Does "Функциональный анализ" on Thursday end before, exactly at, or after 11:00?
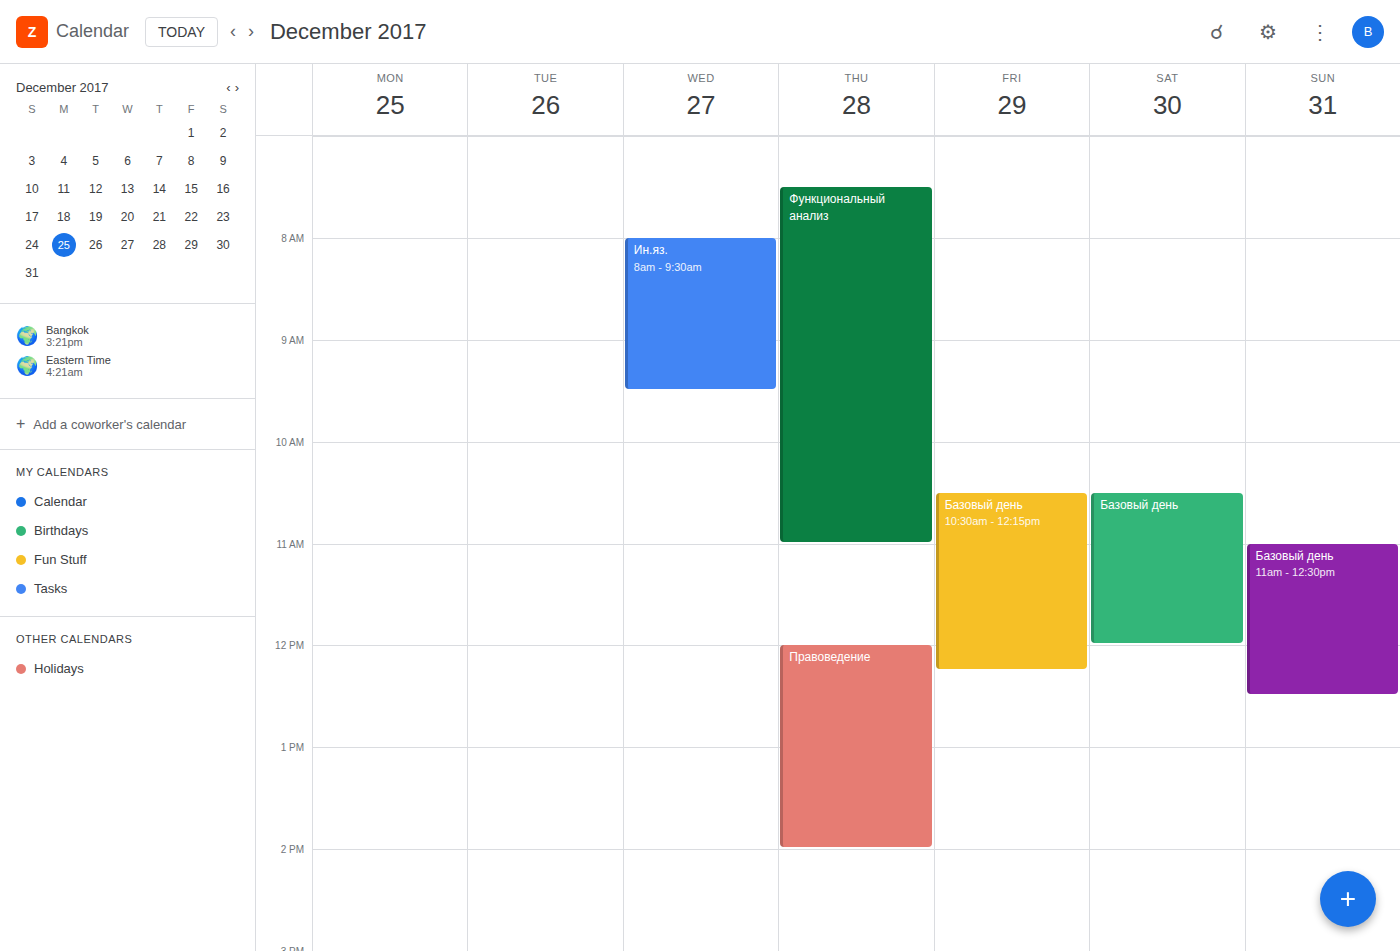
11:00 -- exactly at 11:00, on the 11:00 line.